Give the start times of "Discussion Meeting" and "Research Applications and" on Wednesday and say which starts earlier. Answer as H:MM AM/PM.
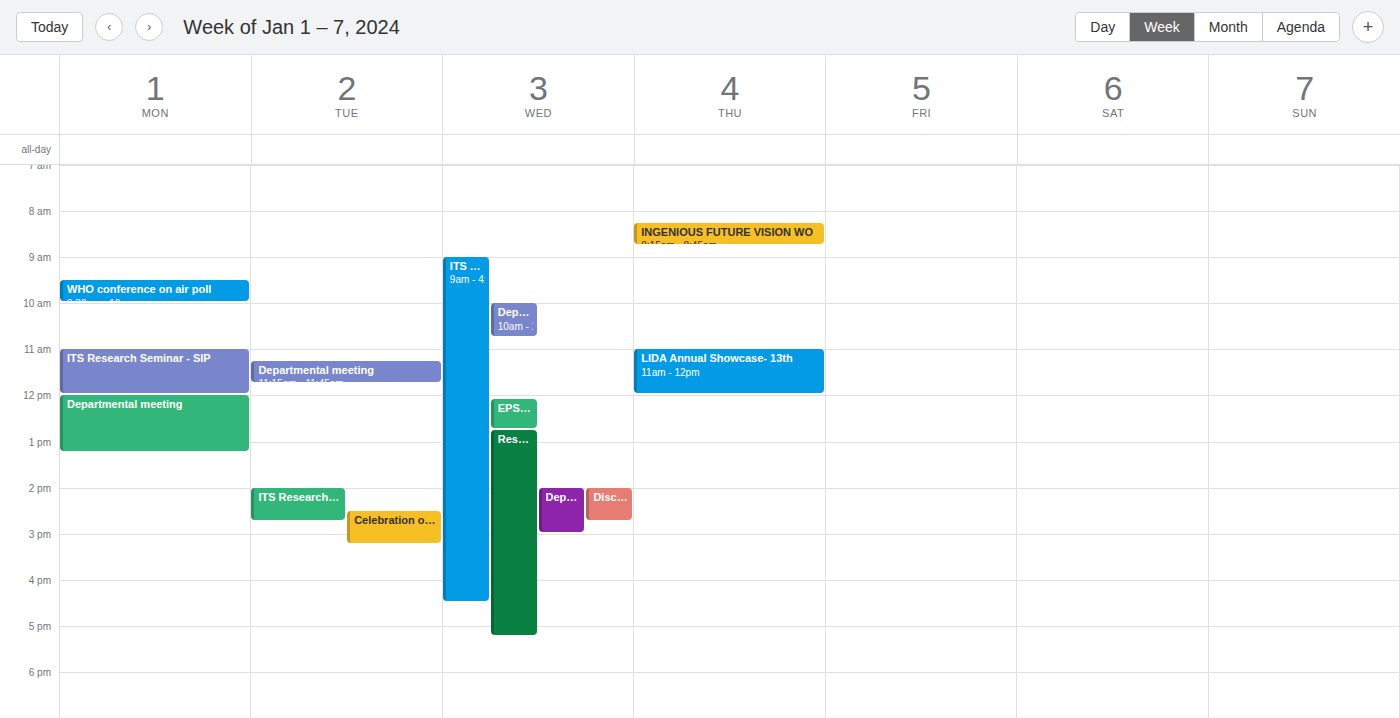
"Research Applications and" 12:45 PM; "Discussion Meeting" 2:00 PM.